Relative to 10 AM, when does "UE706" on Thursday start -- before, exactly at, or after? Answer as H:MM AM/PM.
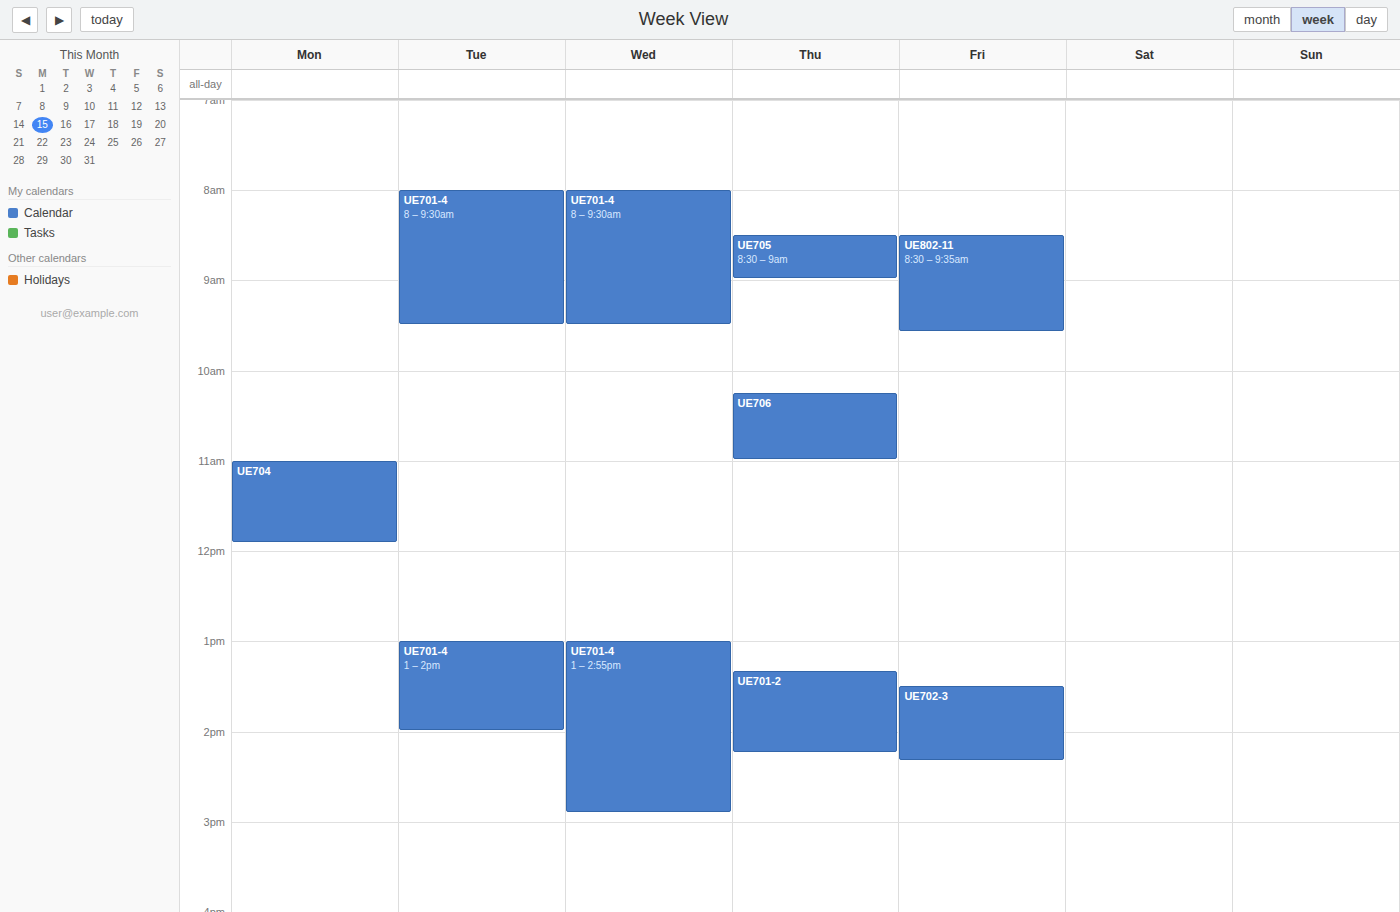
10:15 AM -- after 10 AM, 15 minutes below the 10 AM line.